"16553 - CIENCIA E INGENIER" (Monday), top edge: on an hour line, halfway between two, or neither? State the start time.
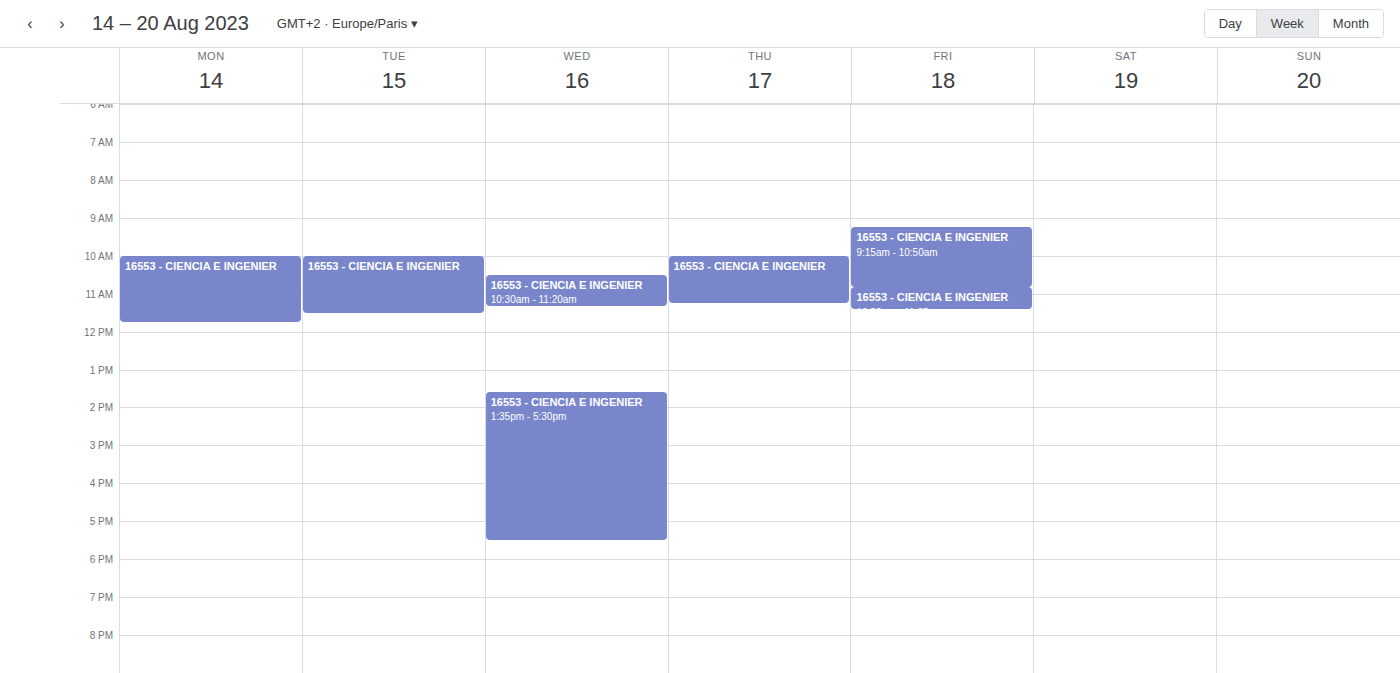
10:00 -- exactly on the 10:00 line.